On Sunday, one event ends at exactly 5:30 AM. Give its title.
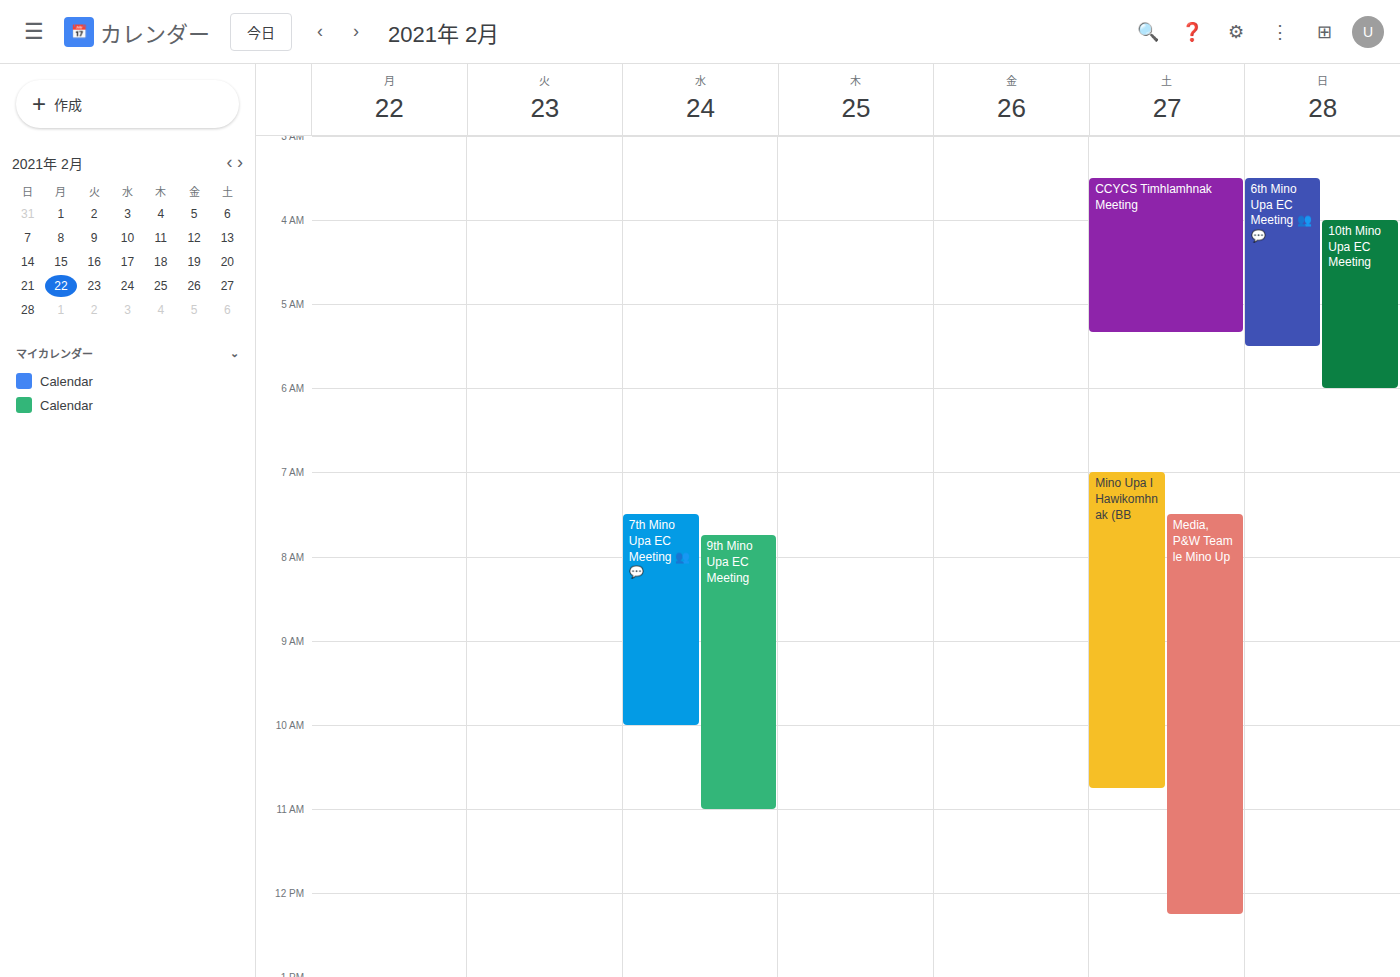
"6th Mino Upa EC Meeting 👥💬"